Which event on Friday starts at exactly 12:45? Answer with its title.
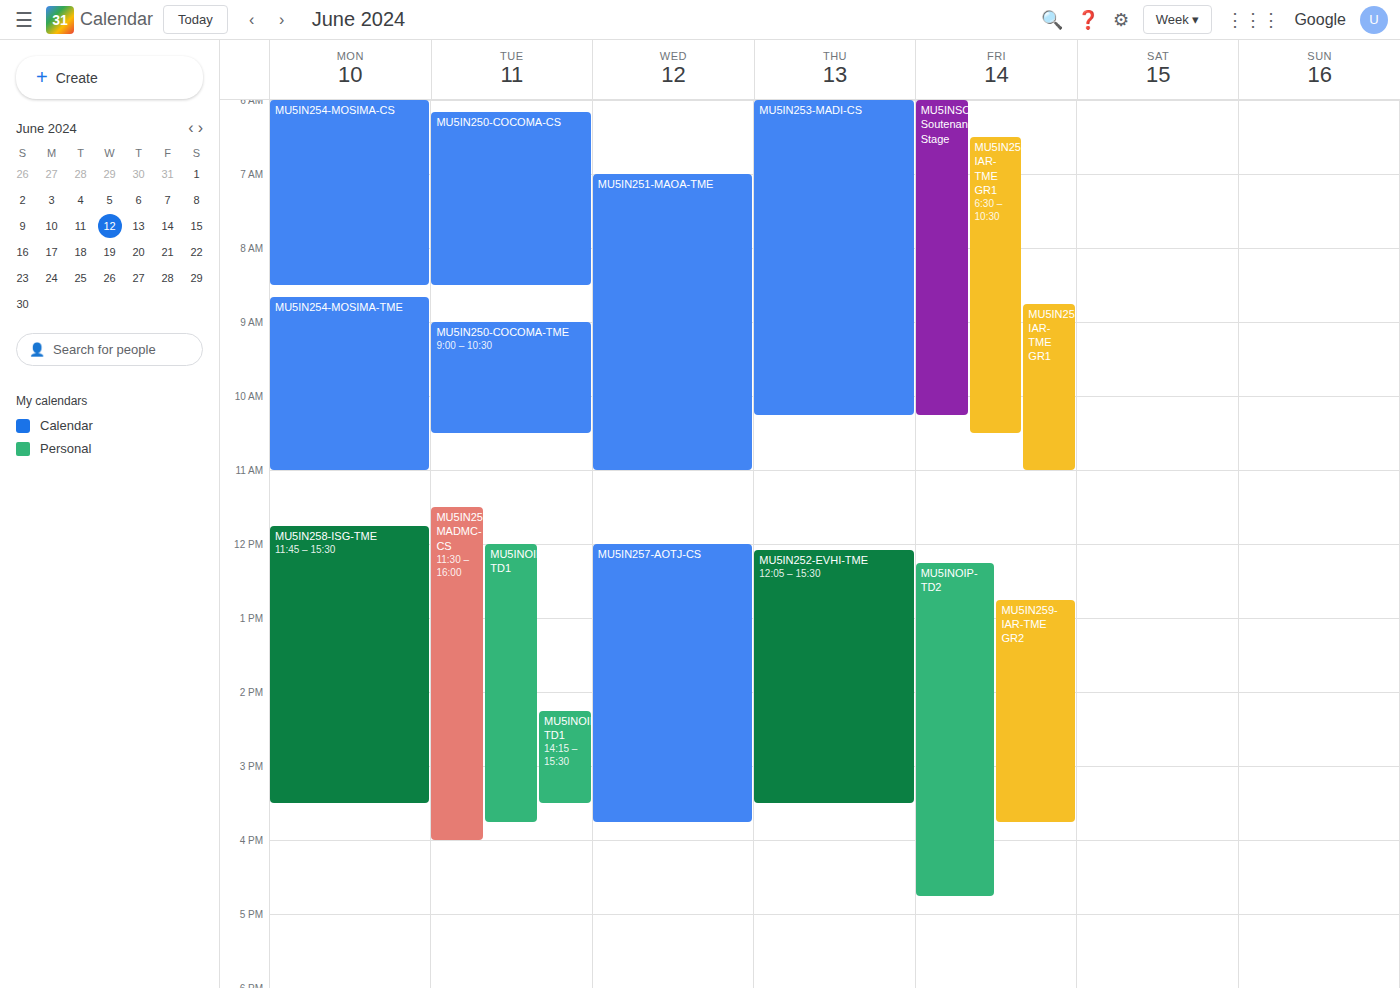
"MU5IN259-IAR-TME GR2"